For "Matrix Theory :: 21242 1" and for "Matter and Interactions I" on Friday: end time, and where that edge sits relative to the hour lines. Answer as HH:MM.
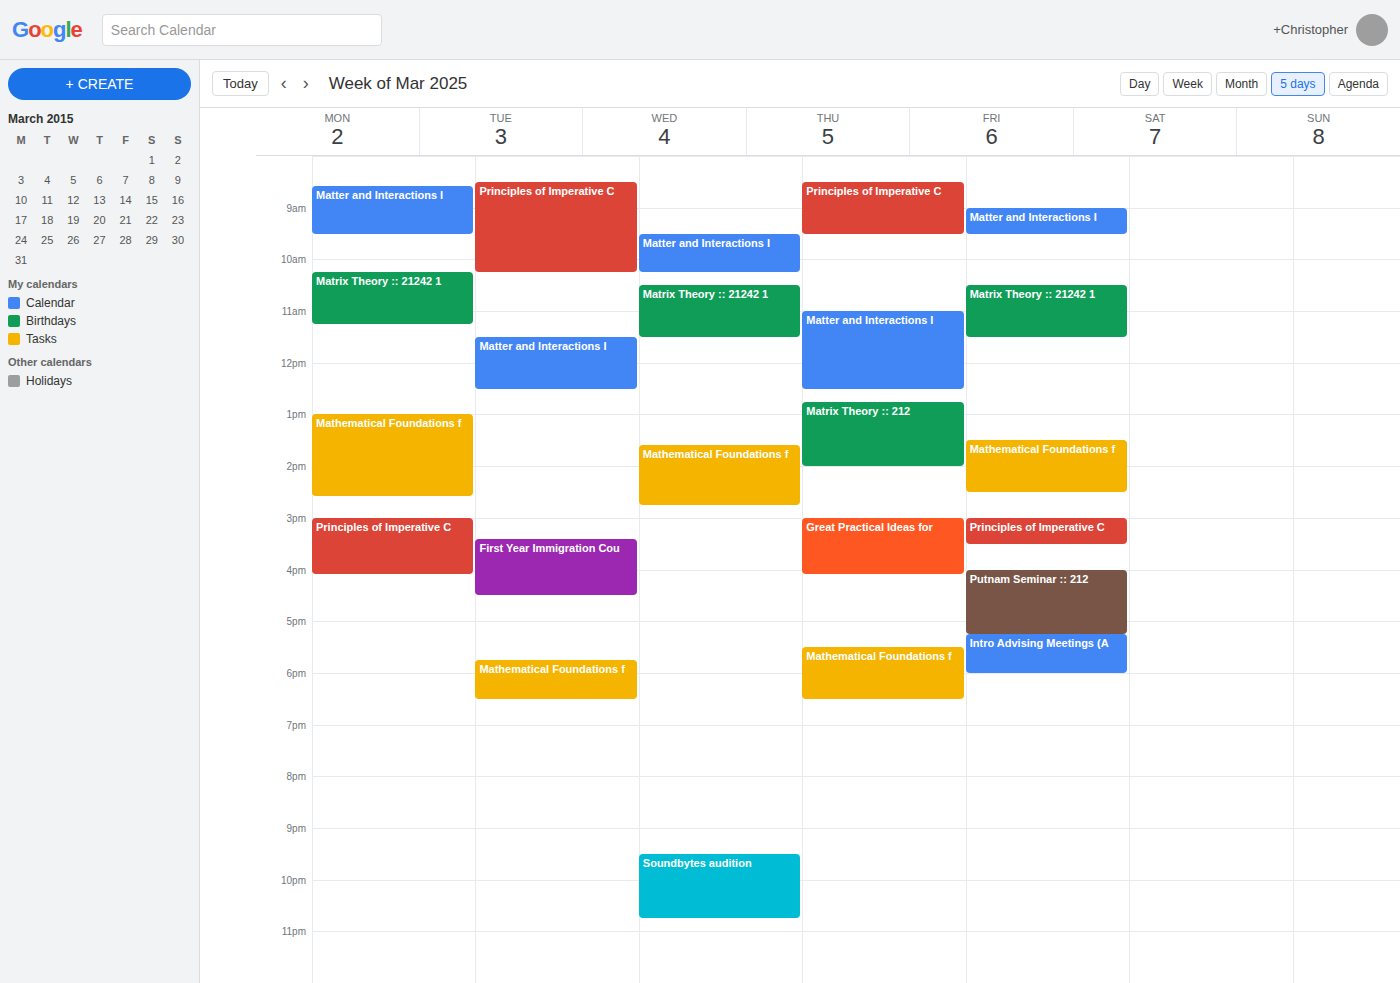
"Matrix Theory :: 21242 1": 11:30, halfway between the 11:00 and 12:00 lines. "Matter and Interactions I": 09:30, halfway between the 09:00 and 10:00 lines.